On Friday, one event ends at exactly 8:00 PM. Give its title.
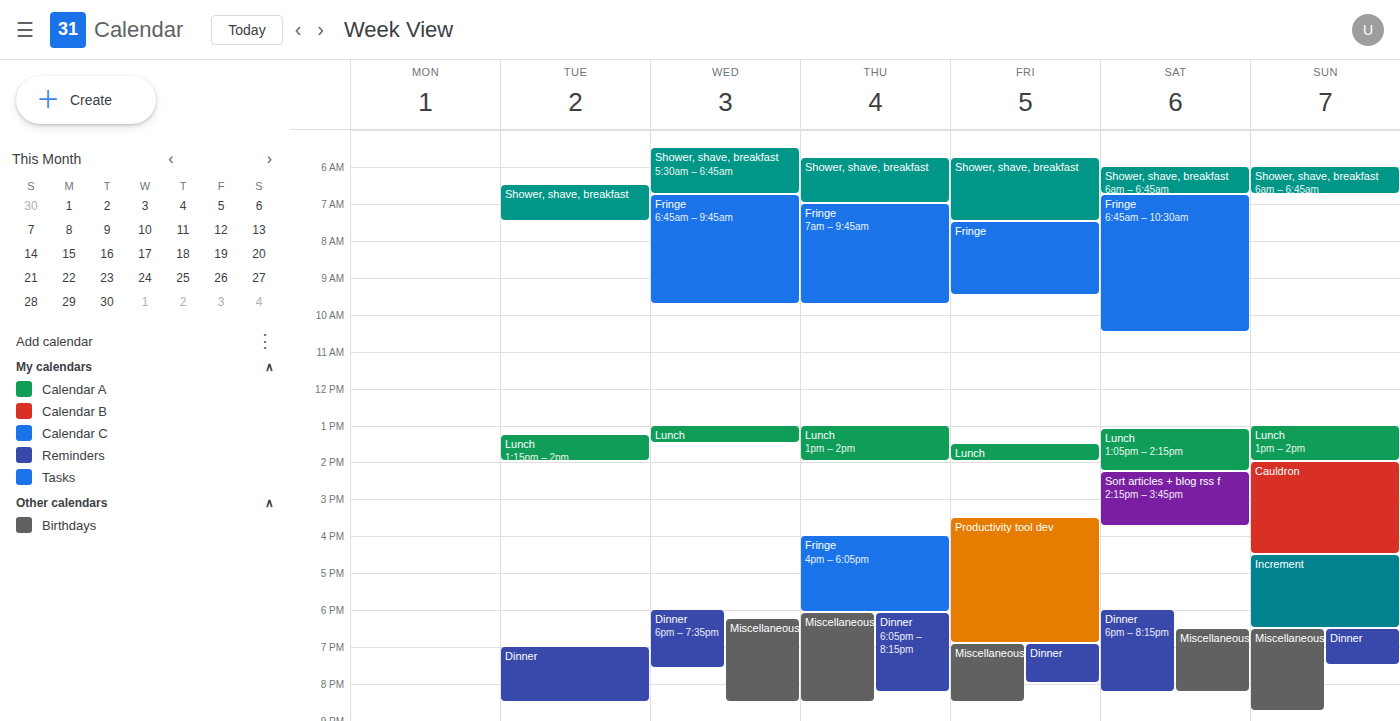
"Dinner"